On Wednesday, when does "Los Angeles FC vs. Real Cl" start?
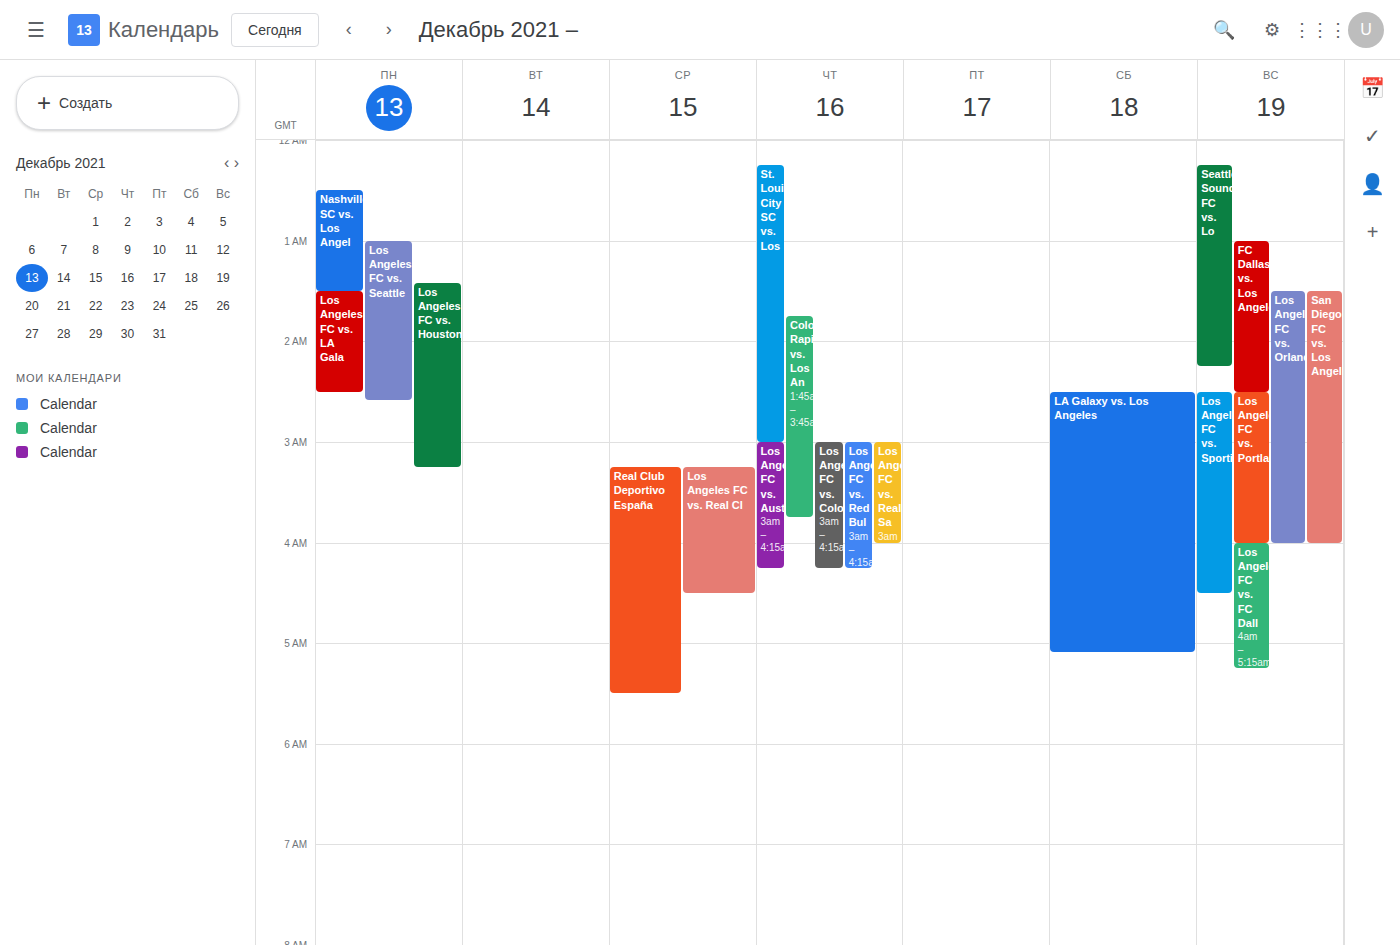
03:15